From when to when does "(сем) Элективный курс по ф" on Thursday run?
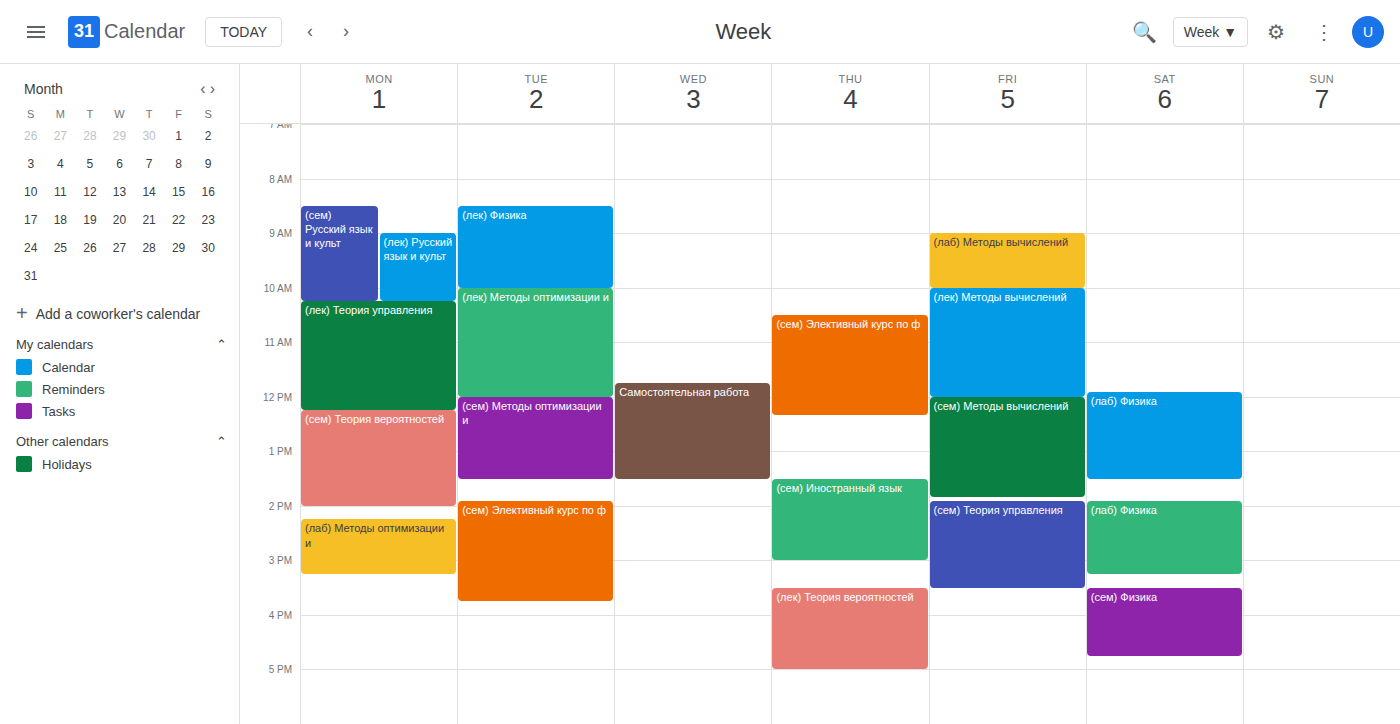
10:30 to 12:20